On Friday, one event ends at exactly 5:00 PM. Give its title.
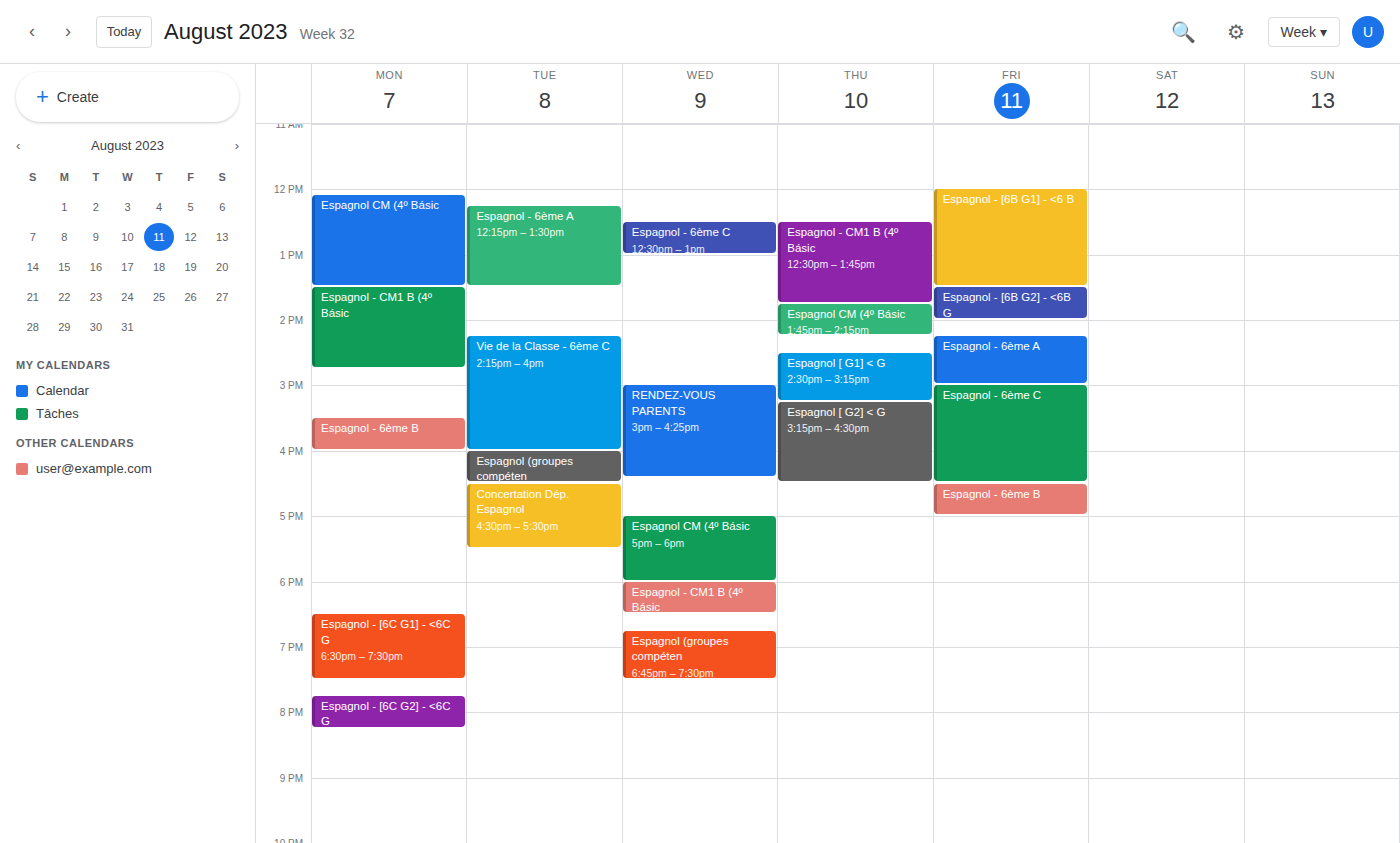
"Espagnol - 6ème B"